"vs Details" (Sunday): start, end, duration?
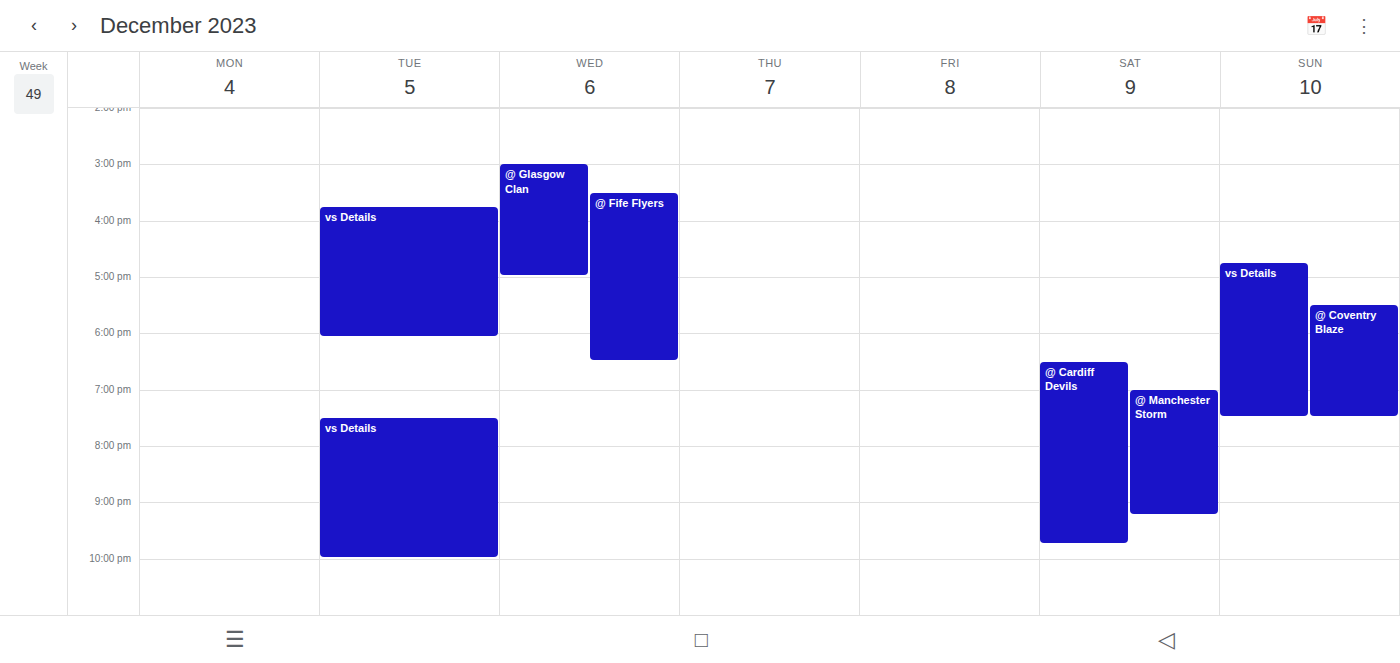
4:45 PM to 7:30 PM, 2 hours 45 minutes